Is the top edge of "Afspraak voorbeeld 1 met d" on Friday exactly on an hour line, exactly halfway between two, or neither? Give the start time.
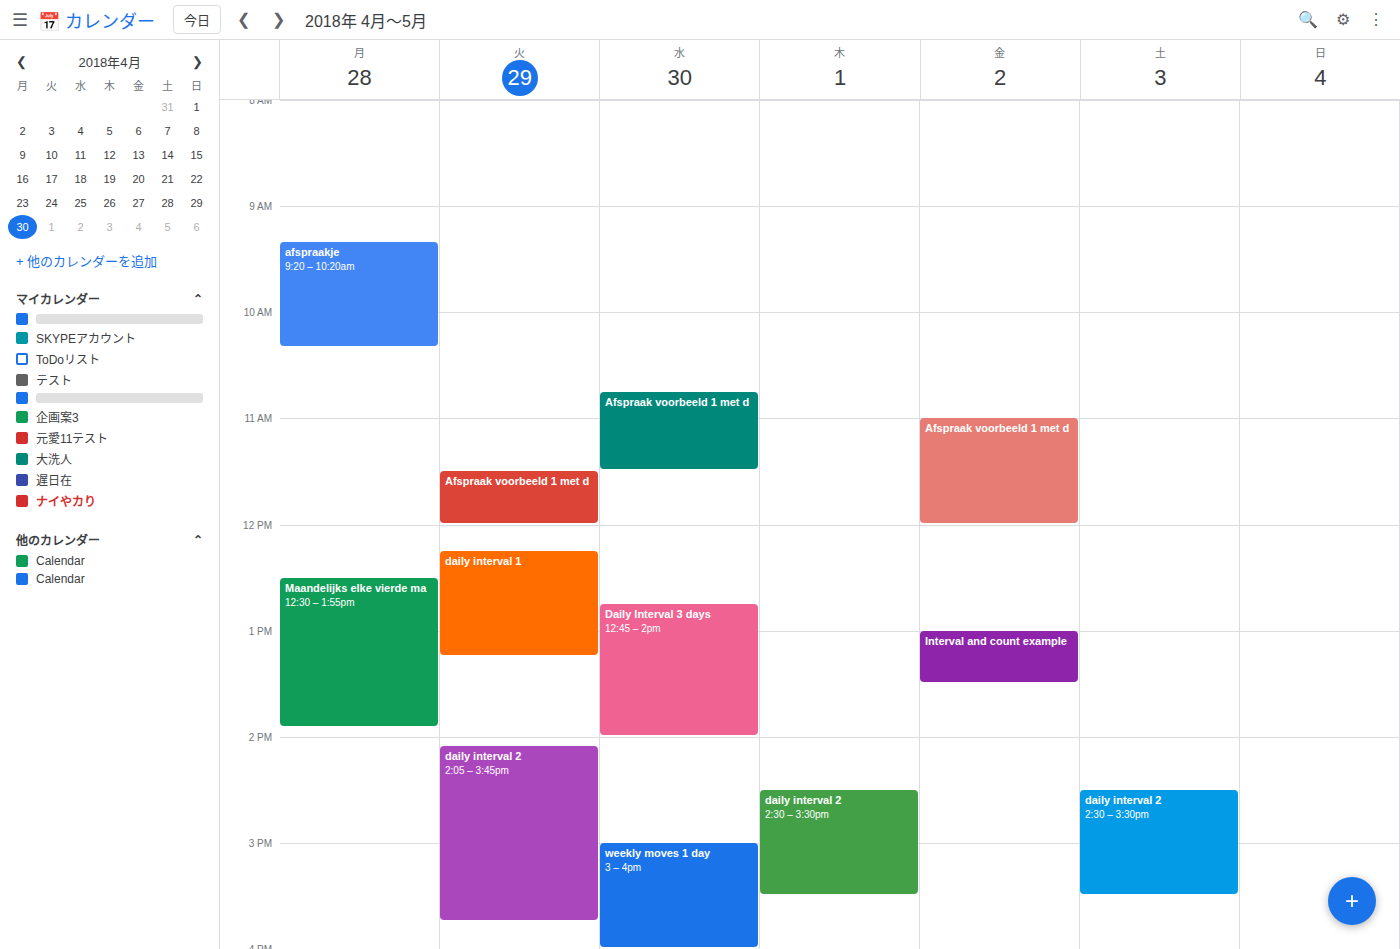
11:00 AM -- exactly on the 11 AM line.